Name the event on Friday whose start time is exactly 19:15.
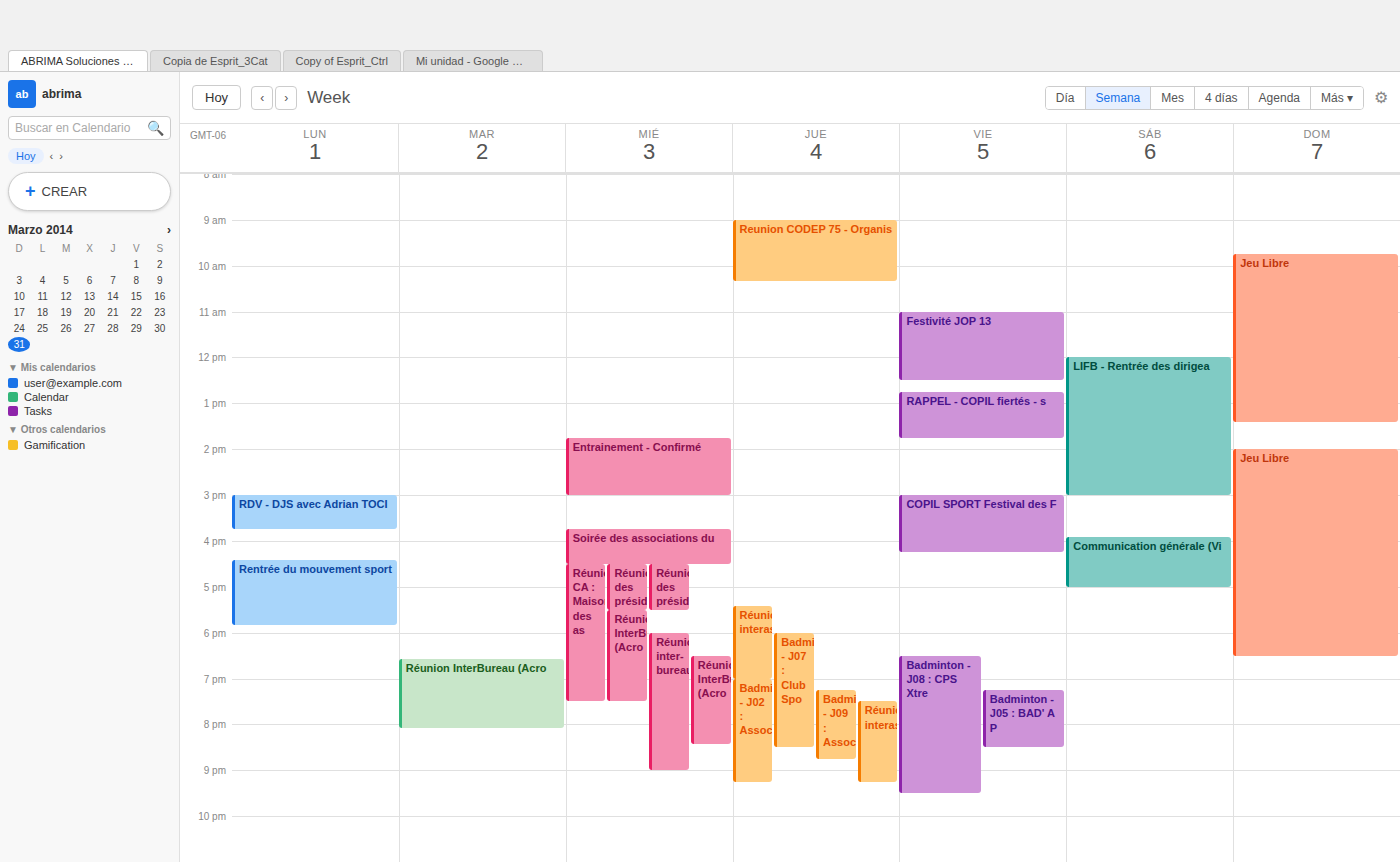
"Badminton - J05 : BAD' A P"